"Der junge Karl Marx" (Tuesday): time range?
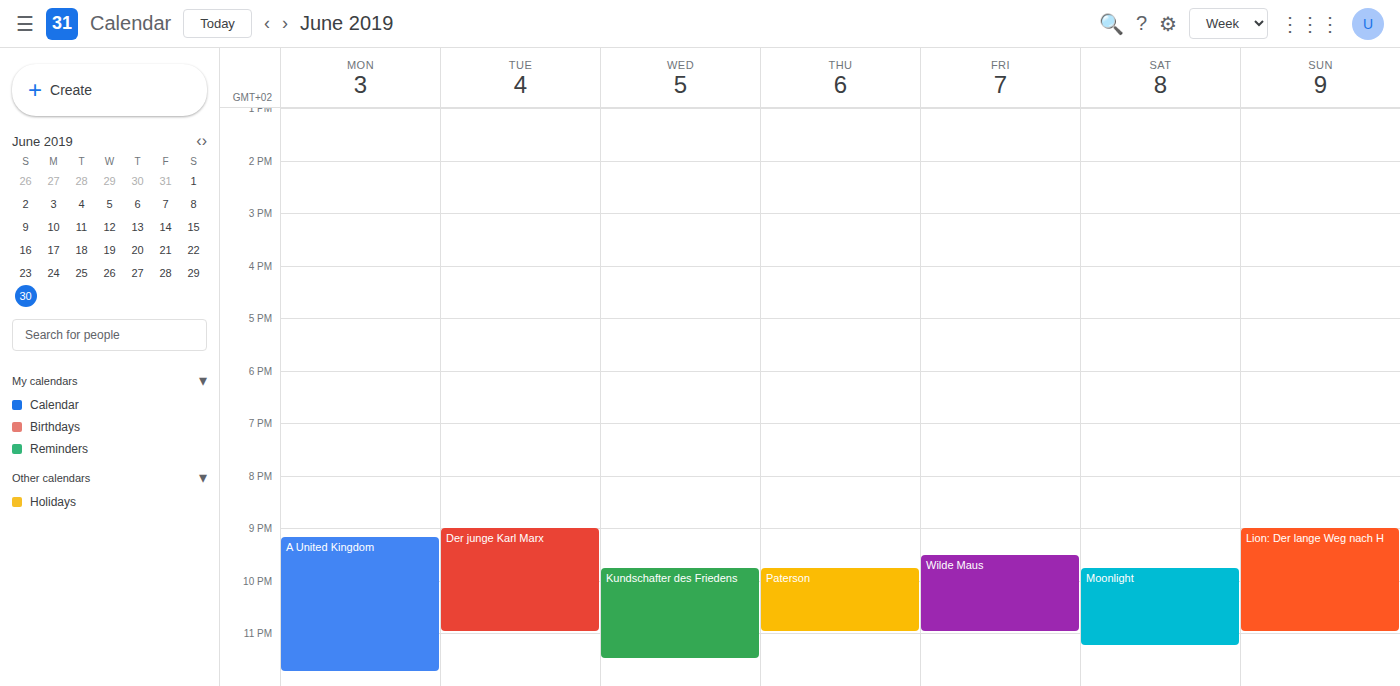
9:00 PM to 11:00 PM